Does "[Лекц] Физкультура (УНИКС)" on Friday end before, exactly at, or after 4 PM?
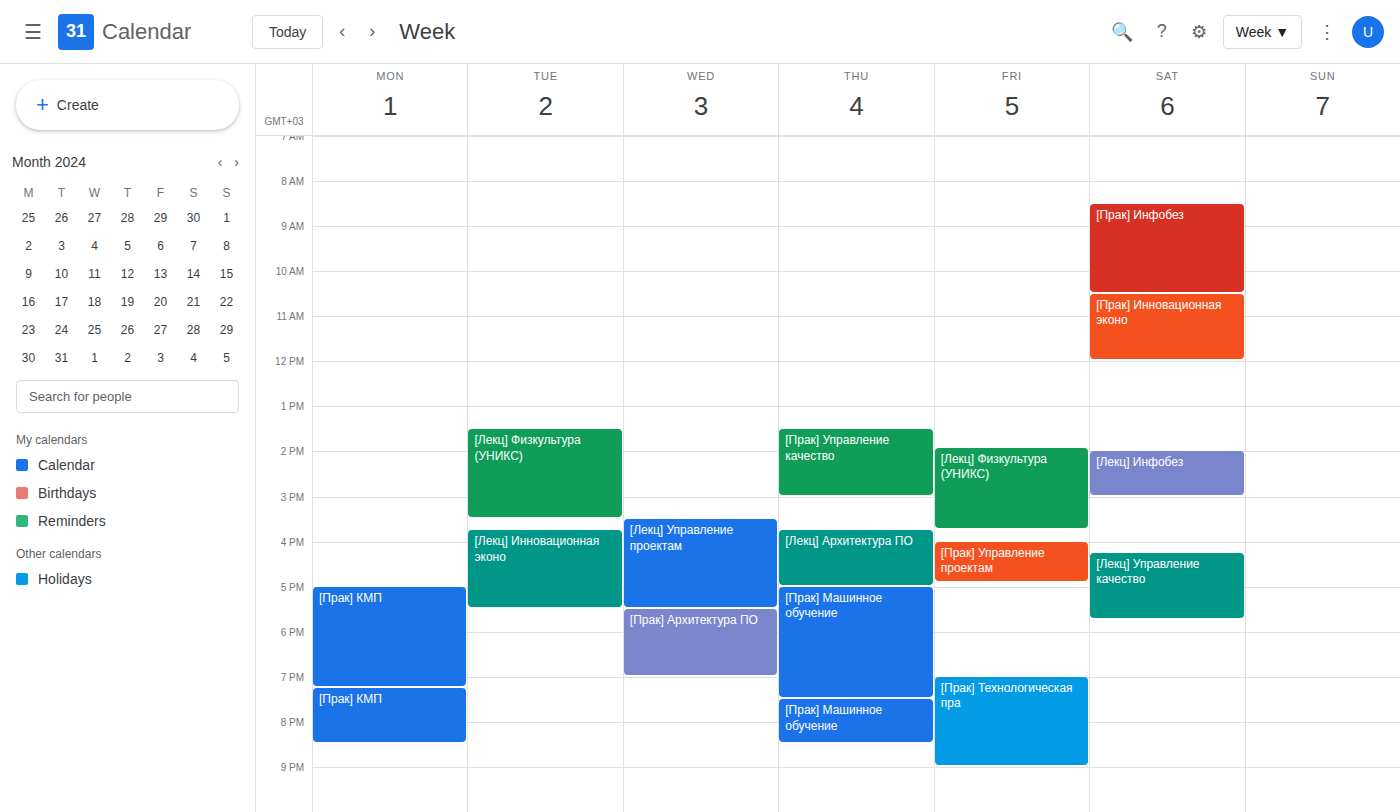
3:45 PM -- before 4 PM, 15 minutes above the 4 PM line.